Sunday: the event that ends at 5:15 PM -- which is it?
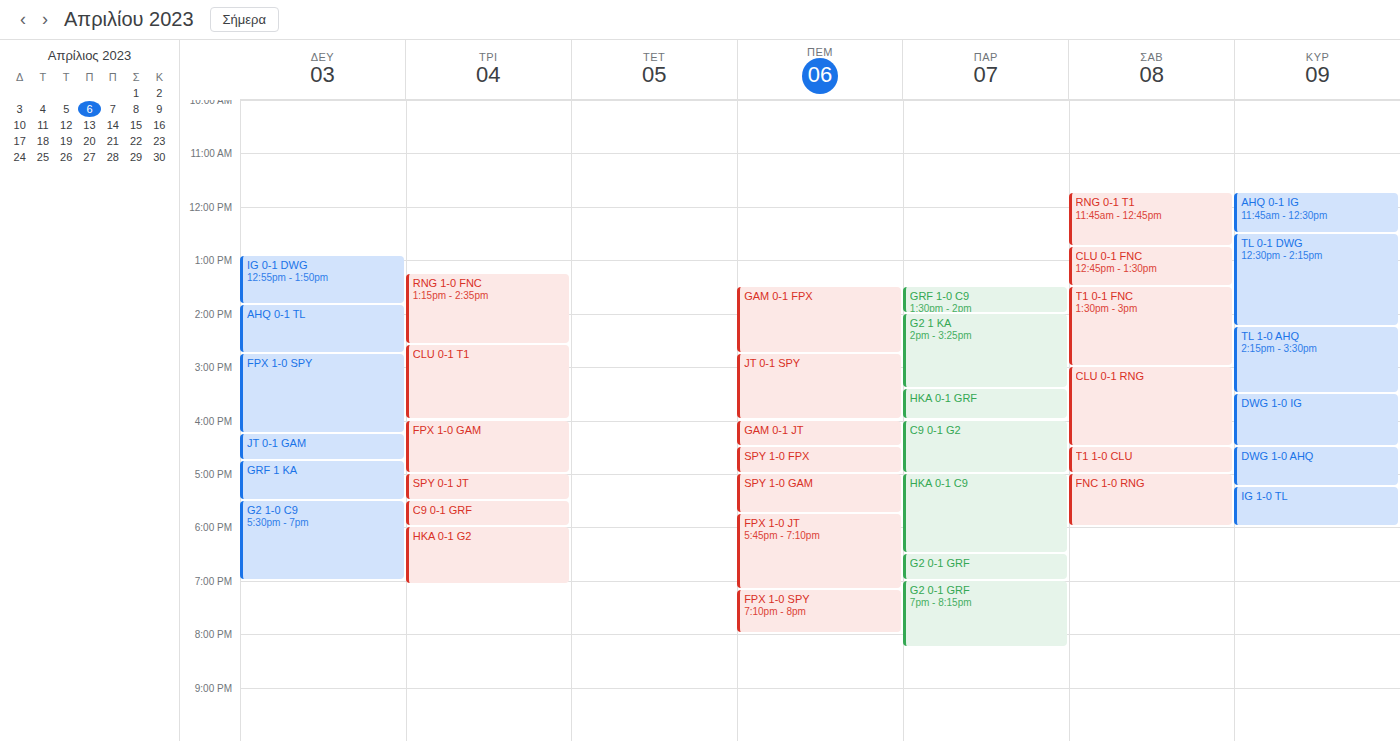
"DWG 1-0 AHQ"